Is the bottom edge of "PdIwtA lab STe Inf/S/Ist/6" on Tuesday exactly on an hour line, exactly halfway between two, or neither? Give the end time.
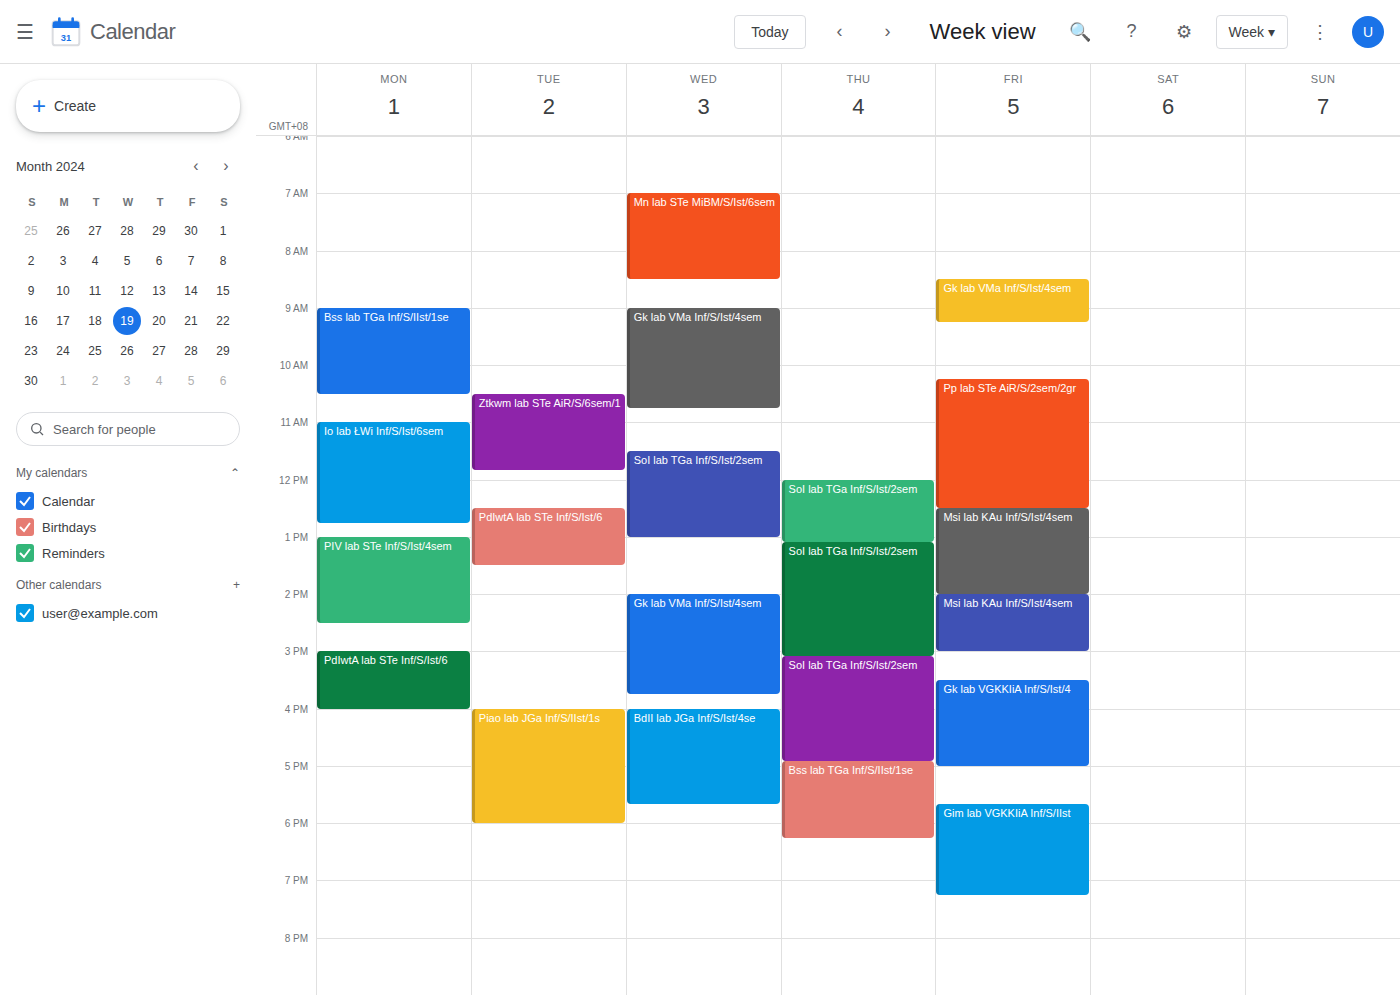
1:30 PM -- halfway between the 1 PM and 2 PM lines.